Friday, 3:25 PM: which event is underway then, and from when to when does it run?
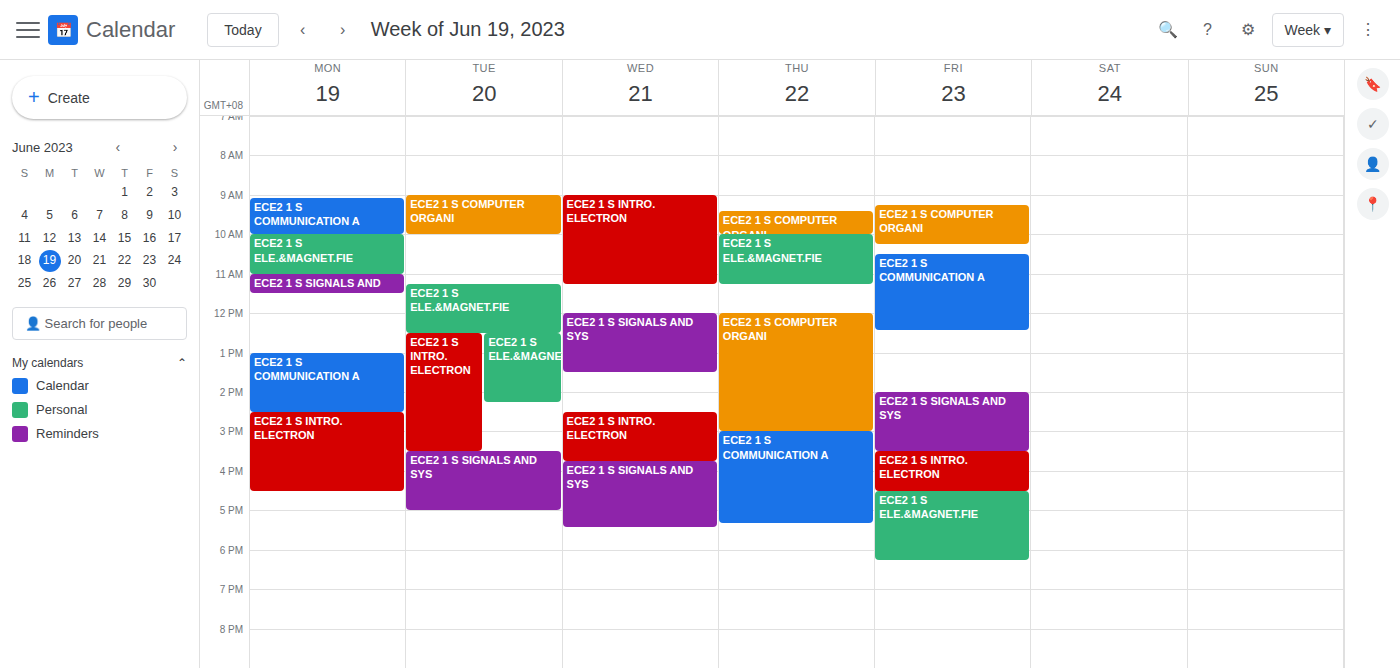
"ECE2 1 S SIGNALS AND SYS", 2:00 PM to 3:30 PM